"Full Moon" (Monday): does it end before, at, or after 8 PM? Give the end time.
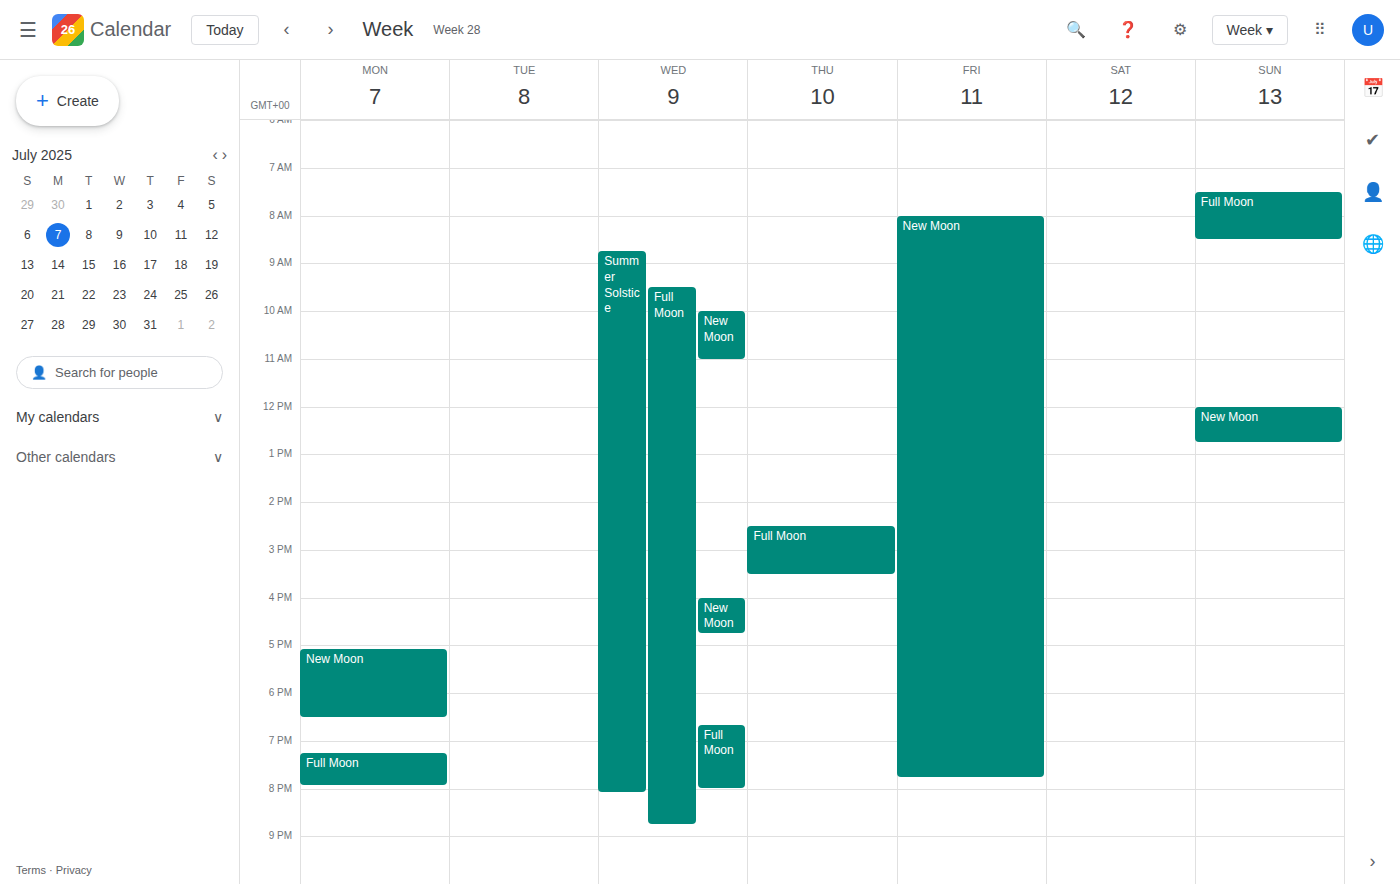
7:55 PM -- before 8 PM, 5 minutes above the 8 PM line.